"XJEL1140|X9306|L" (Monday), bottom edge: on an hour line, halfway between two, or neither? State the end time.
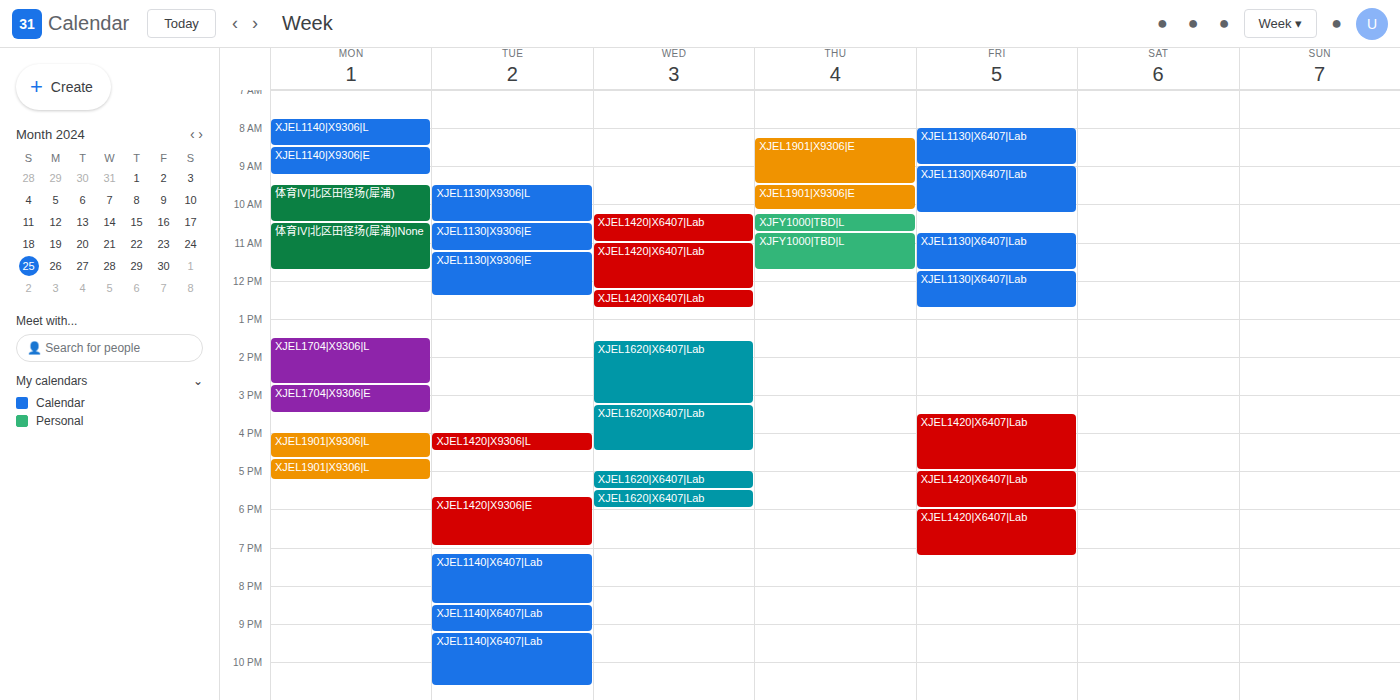
08:30 -- halfway between the 08:00 and 09:00 lines.